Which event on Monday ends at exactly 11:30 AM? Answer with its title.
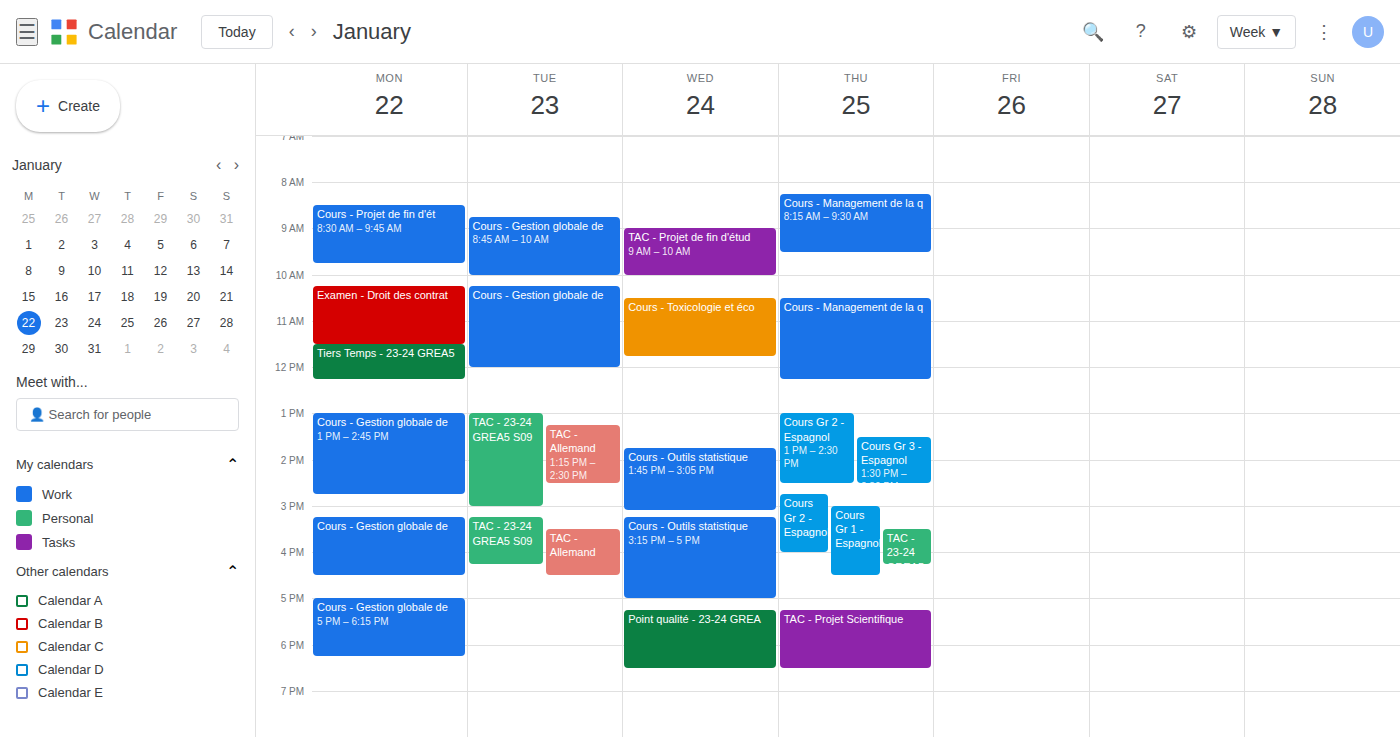
"Examen - Droit des contrat"